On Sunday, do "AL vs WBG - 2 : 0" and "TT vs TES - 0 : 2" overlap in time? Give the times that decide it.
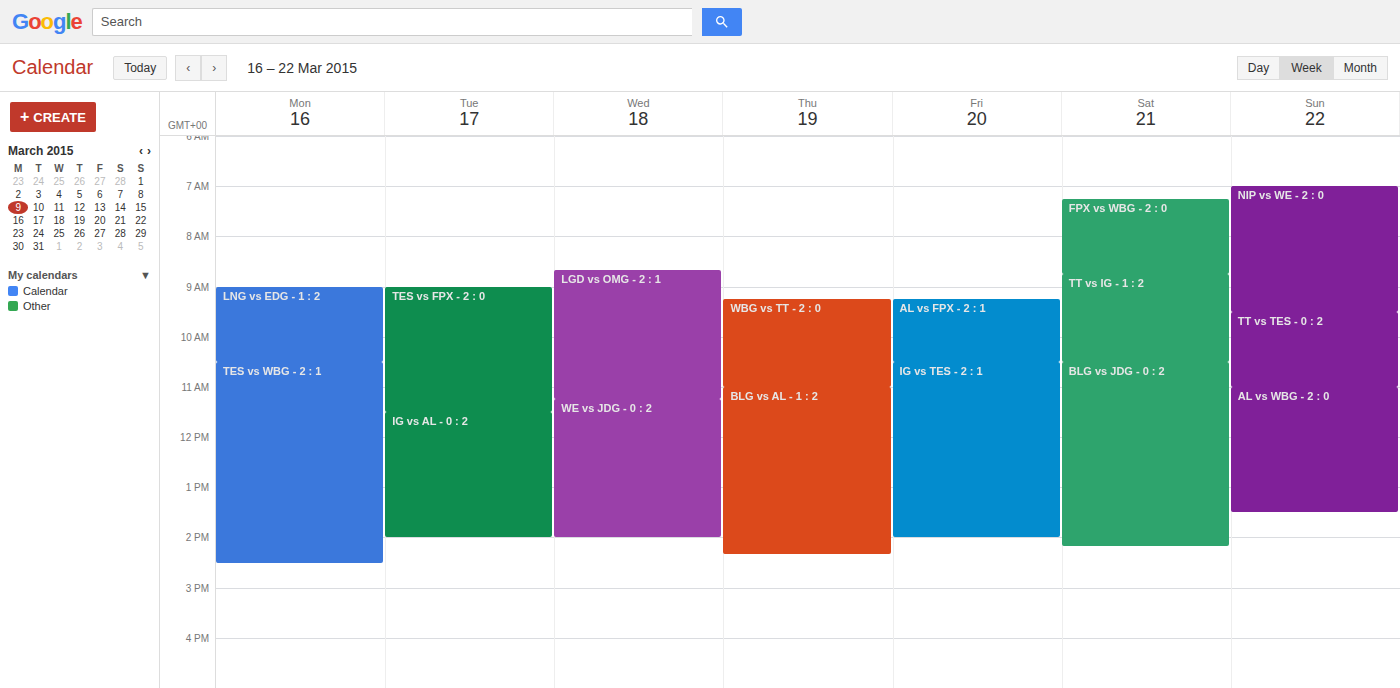
"TT vs TES - 0 : 2" ends at 11:00 AM, exactly when "AL vs WBG - 2 : 0" starts -- they touch but do not overlap.